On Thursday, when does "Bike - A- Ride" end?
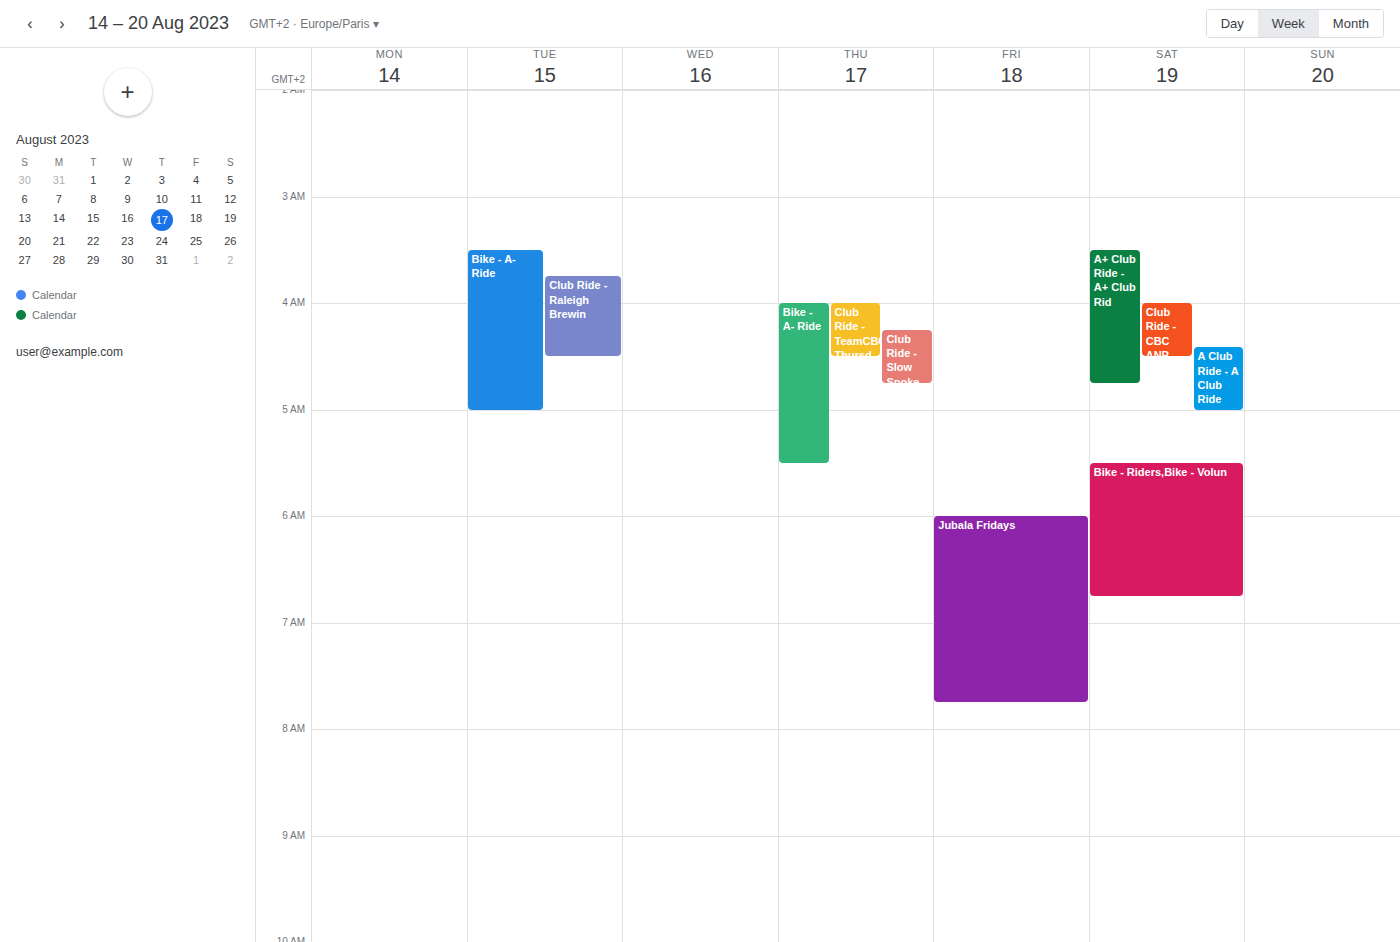
5:30 AM